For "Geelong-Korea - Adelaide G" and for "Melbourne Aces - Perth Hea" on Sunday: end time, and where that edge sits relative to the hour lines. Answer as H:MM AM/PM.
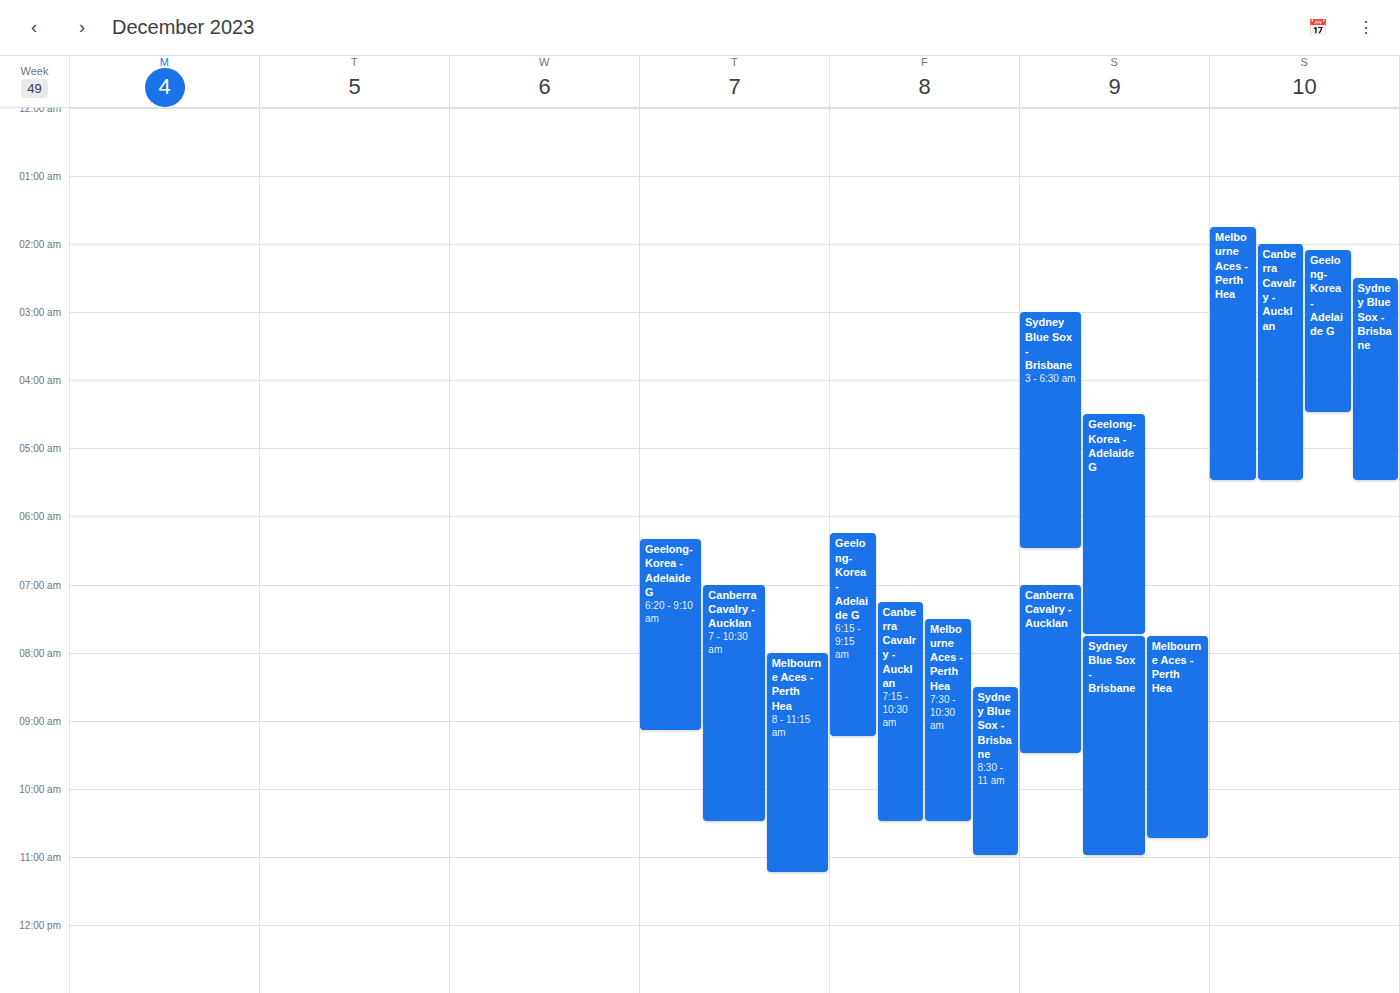
"Geelong-Korea - Adelaide G": 4:30 AM, halfway between the 4 AM and 5 AM lines. "Melbourne Aces - Perth Hea": 5:30 AM, halfway between the 5 AM and 6 AM lines.